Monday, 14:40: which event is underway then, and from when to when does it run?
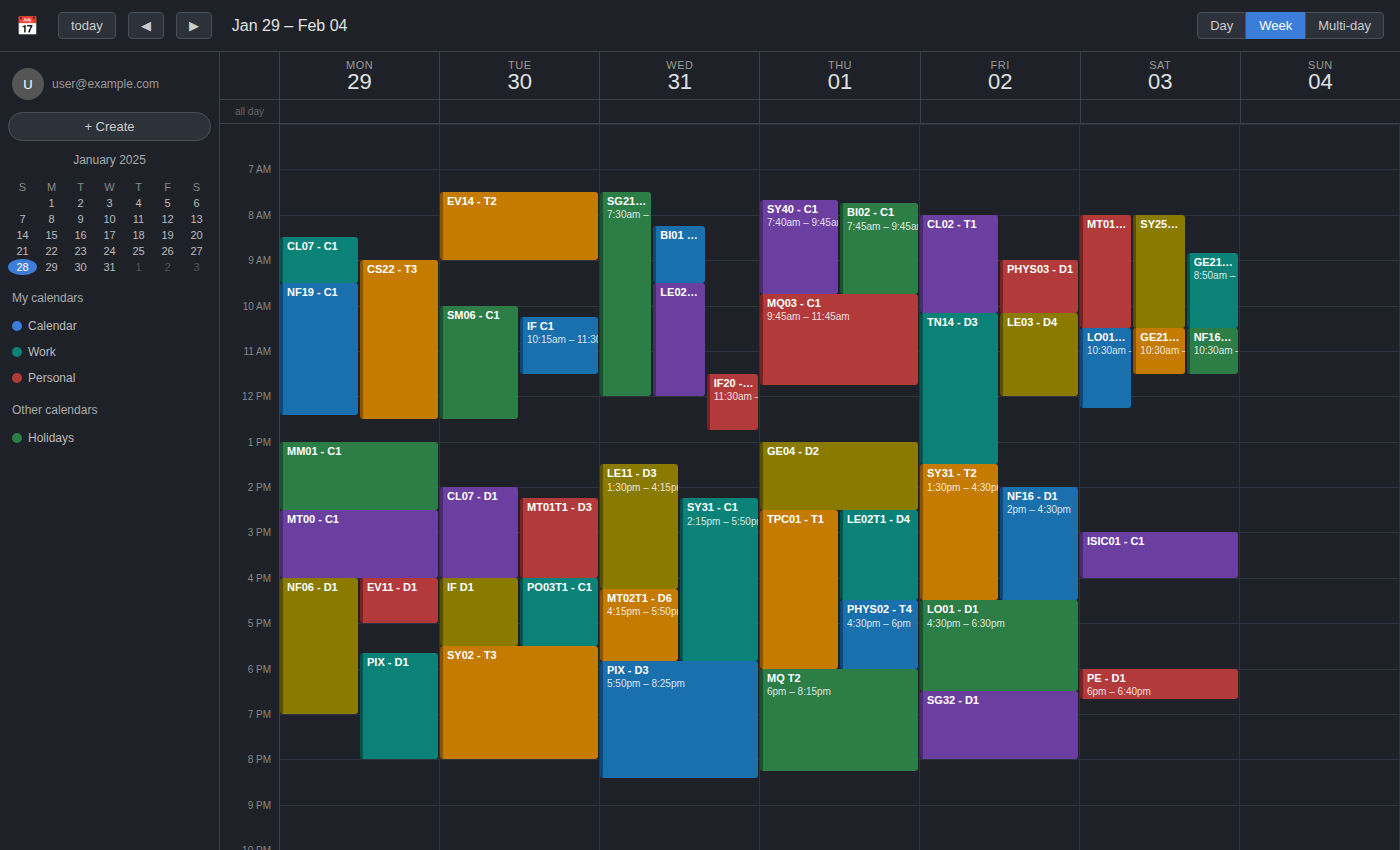
"MT00 - C1", 14:30 to 16:00